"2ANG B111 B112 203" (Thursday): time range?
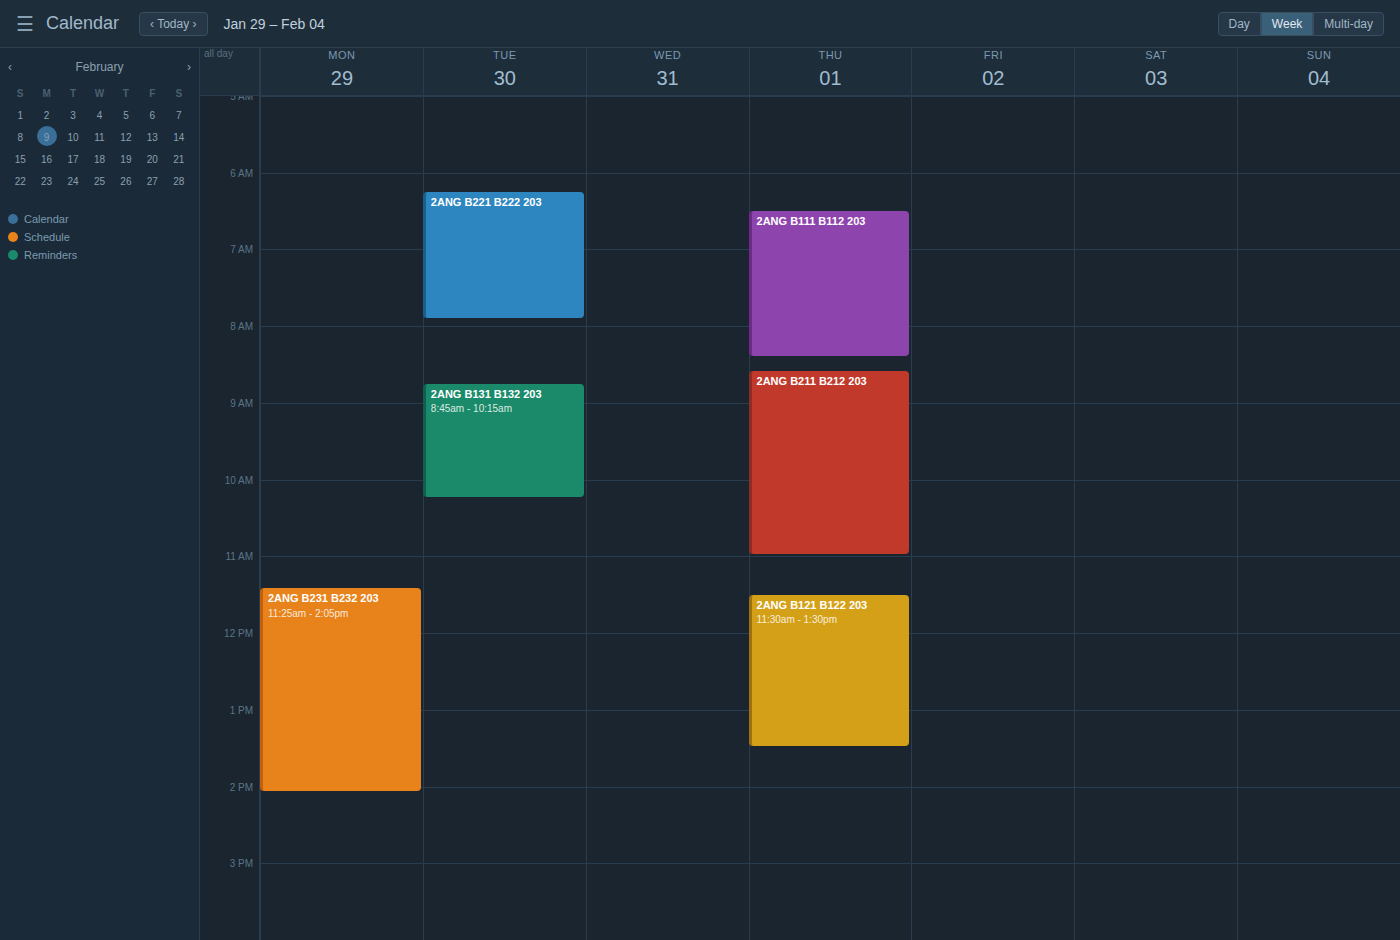
6:30 AM to 8:25 AM